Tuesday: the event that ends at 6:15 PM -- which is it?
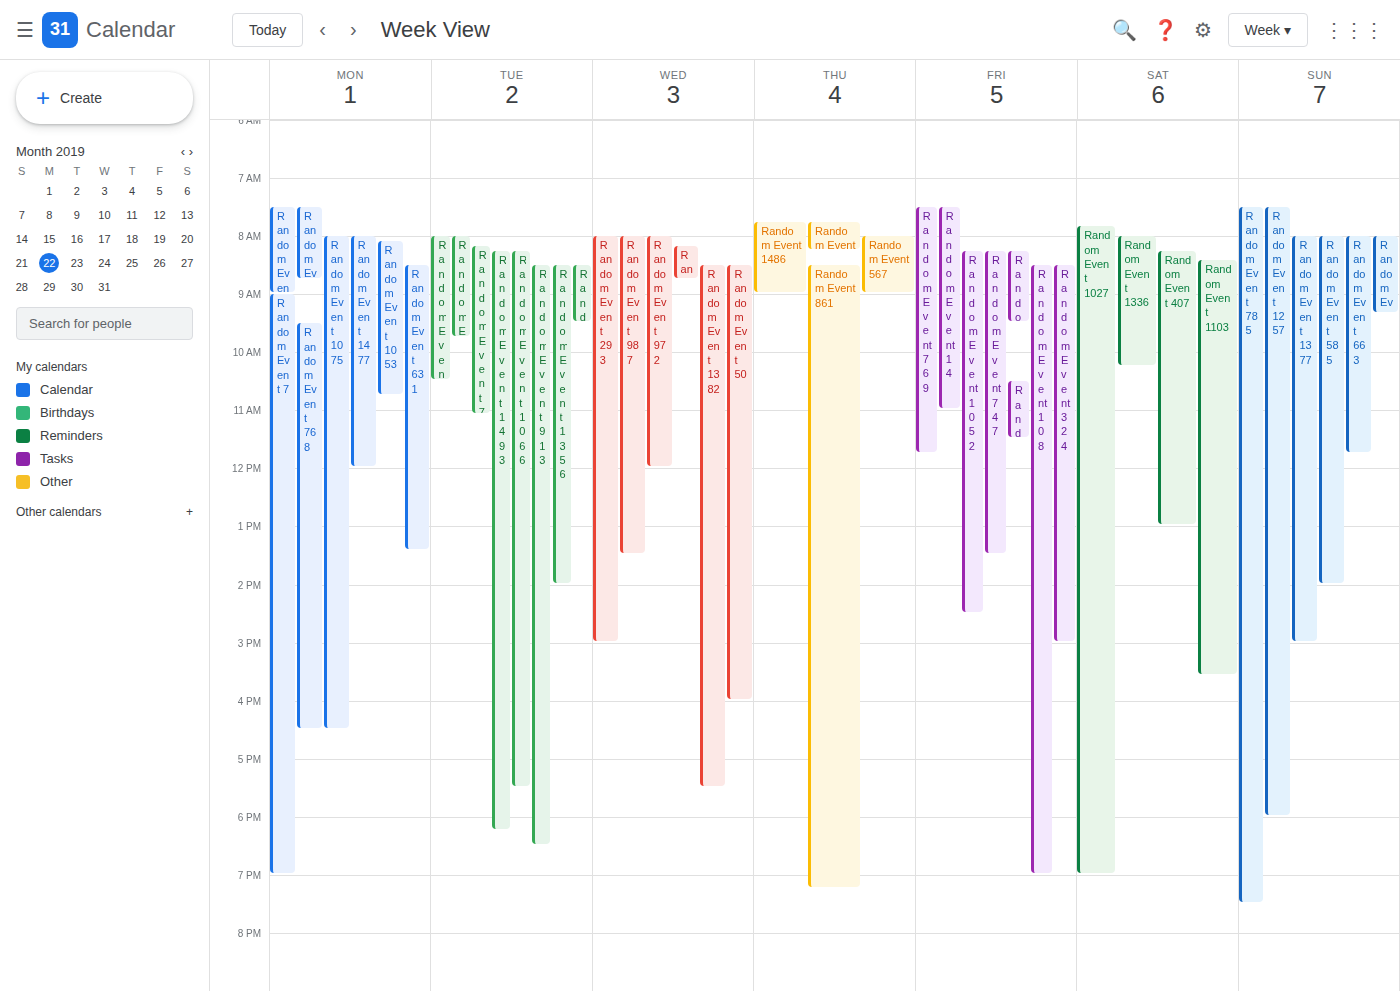
"Random Event 1493"